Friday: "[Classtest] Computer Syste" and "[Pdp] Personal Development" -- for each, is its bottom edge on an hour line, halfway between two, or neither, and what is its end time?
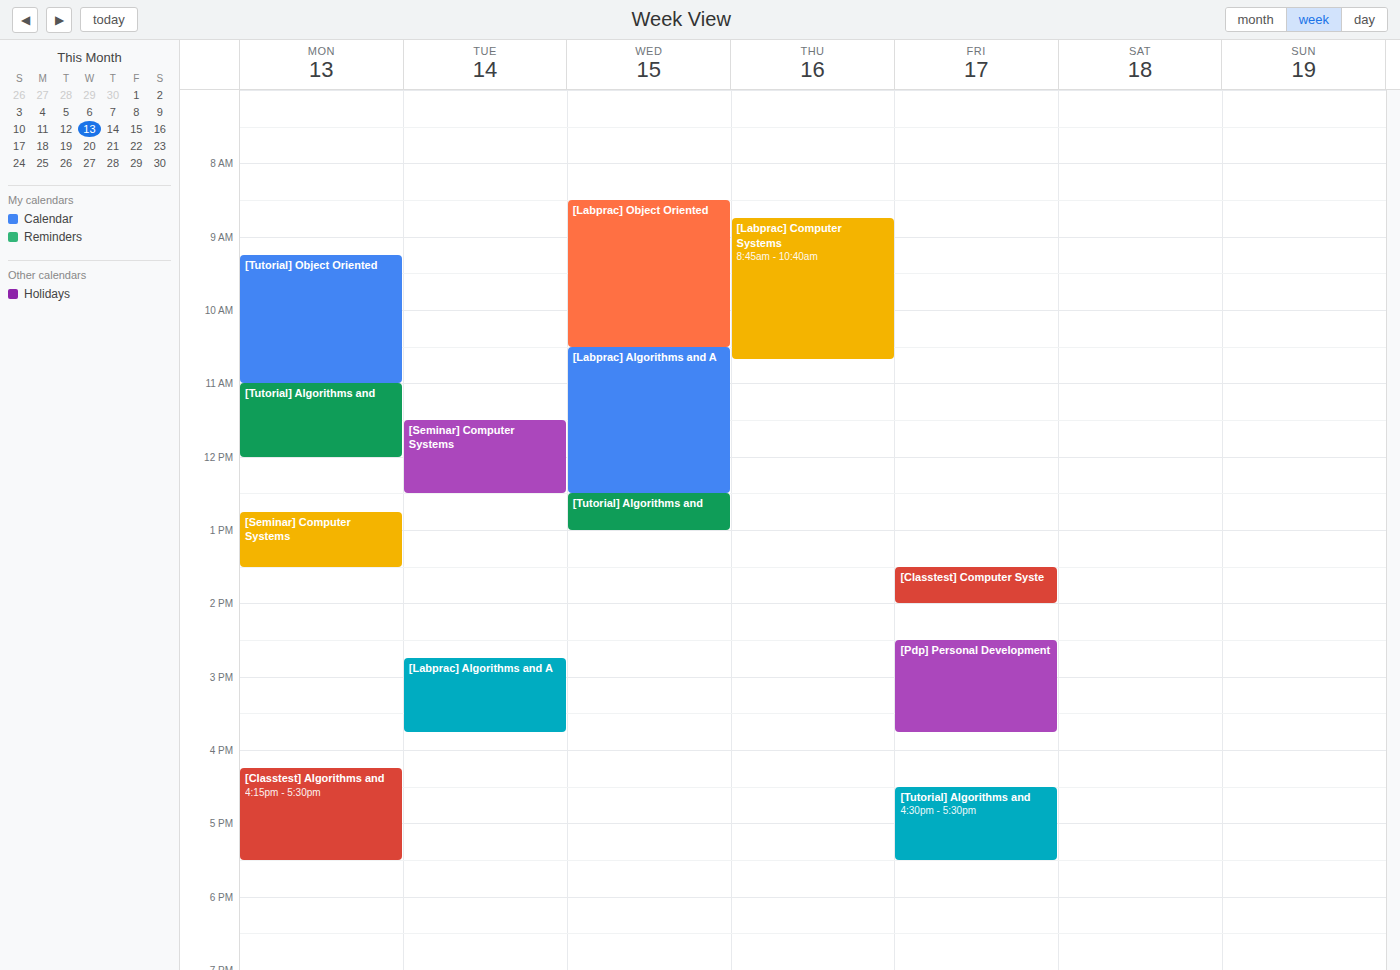
"[Classtest] Computer Syste": 2:00 PM, exactly on the 2 PM line. "[Pdp] Personal Development": 3:45 PM, neither: three quarters of the way from the 3 PM line to the 4 PM line.